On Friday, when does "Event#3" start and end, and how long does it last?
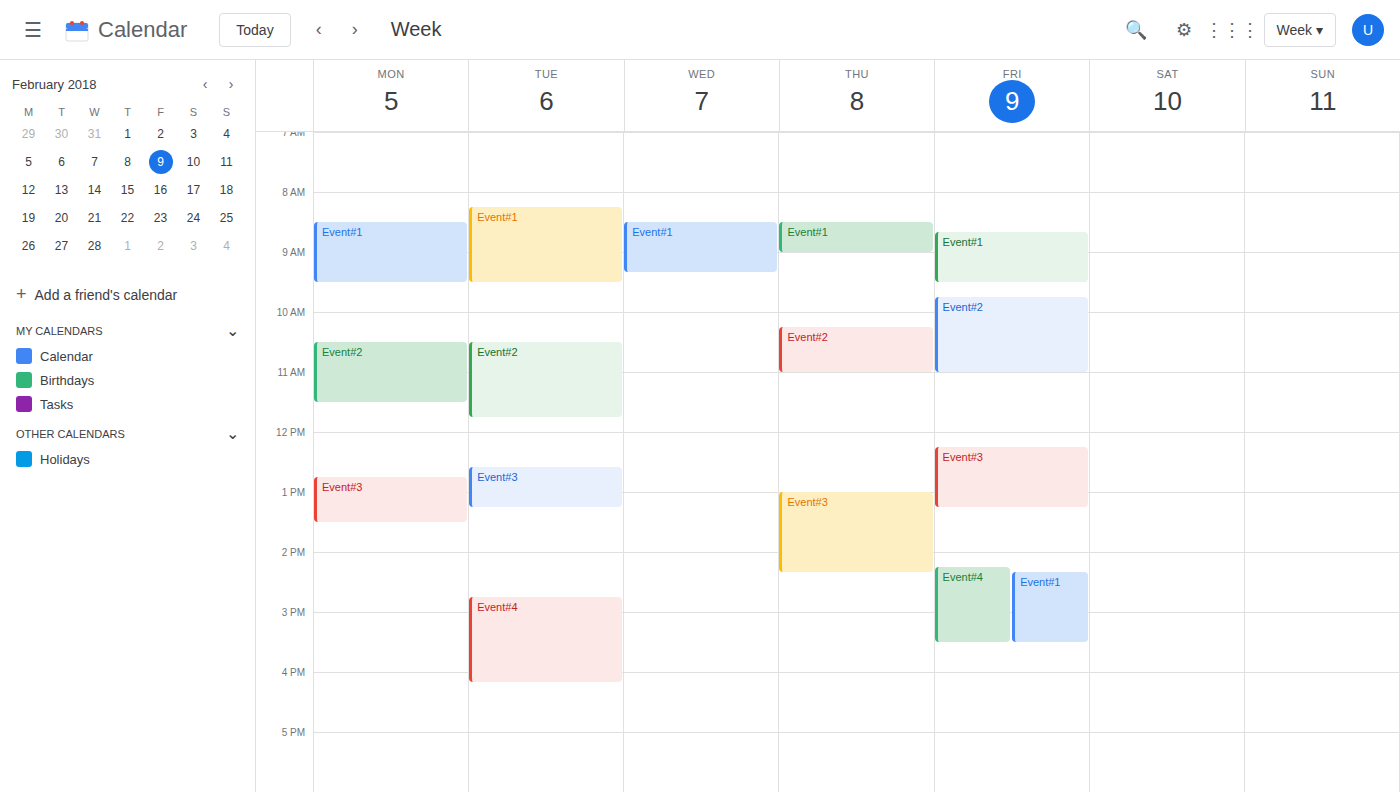
12:15 PM to 1:15 PM, 1 hour